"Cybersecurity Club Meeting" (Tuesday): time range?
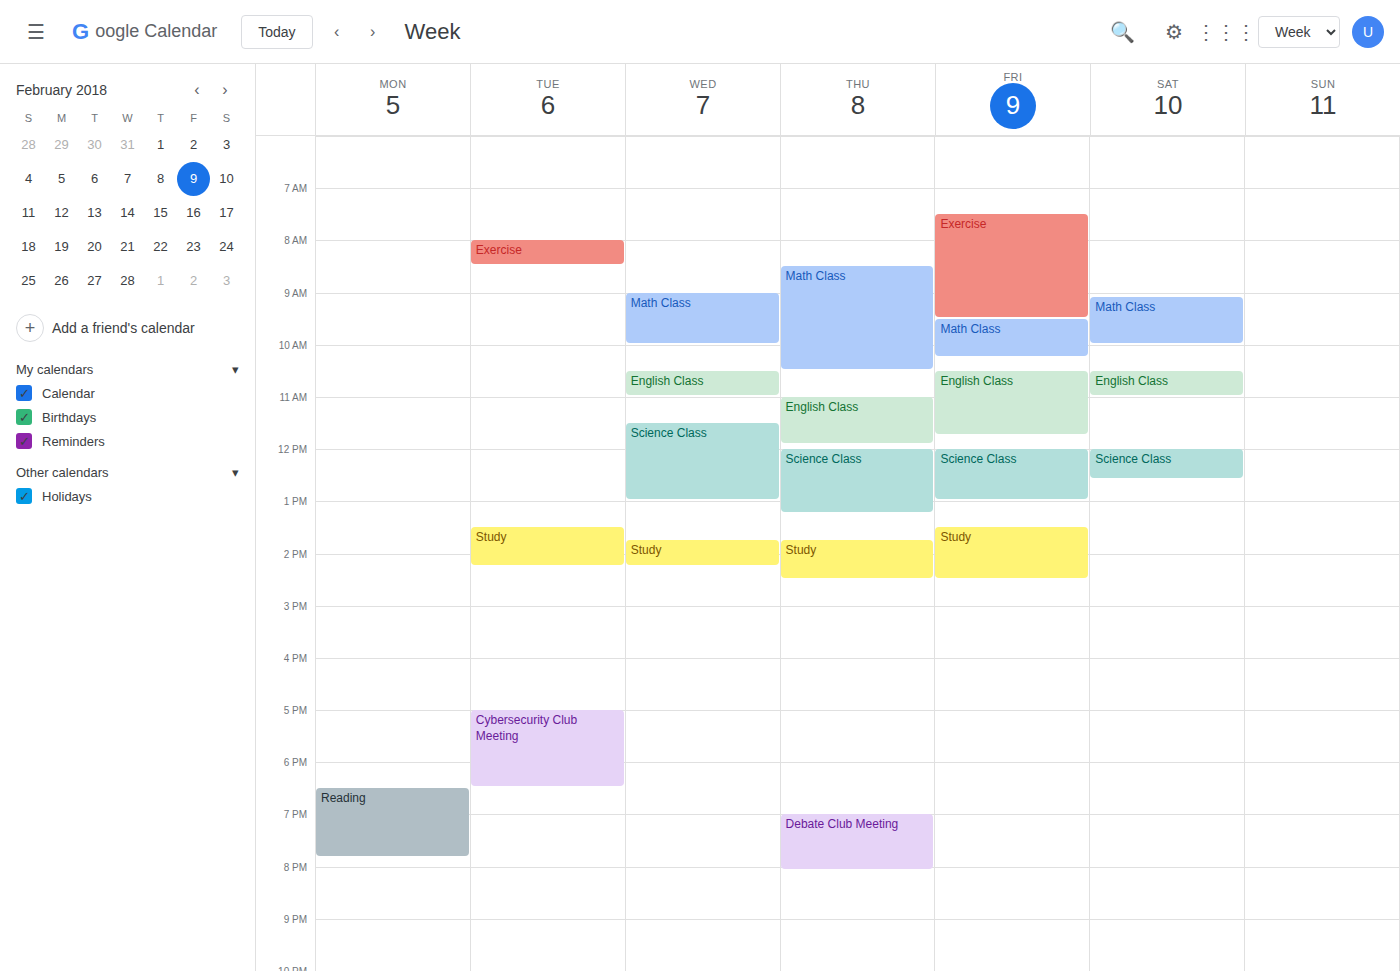
5:00 PM to 6:30 PM